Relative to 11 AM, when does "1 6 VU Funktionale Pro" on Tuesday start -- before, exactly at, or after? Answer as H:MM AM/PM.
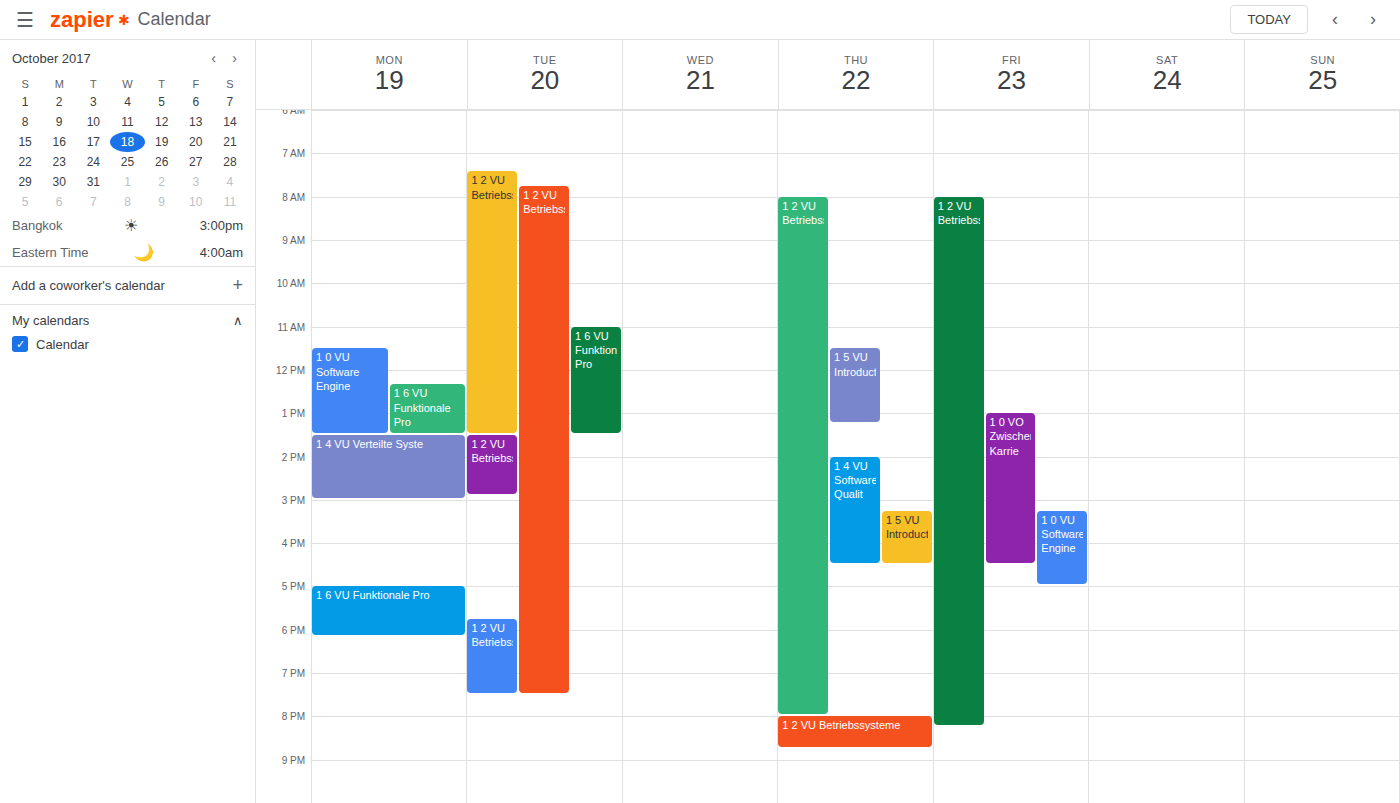
11:00 AM -- exactly at 11 AM, on the 11 AM line.